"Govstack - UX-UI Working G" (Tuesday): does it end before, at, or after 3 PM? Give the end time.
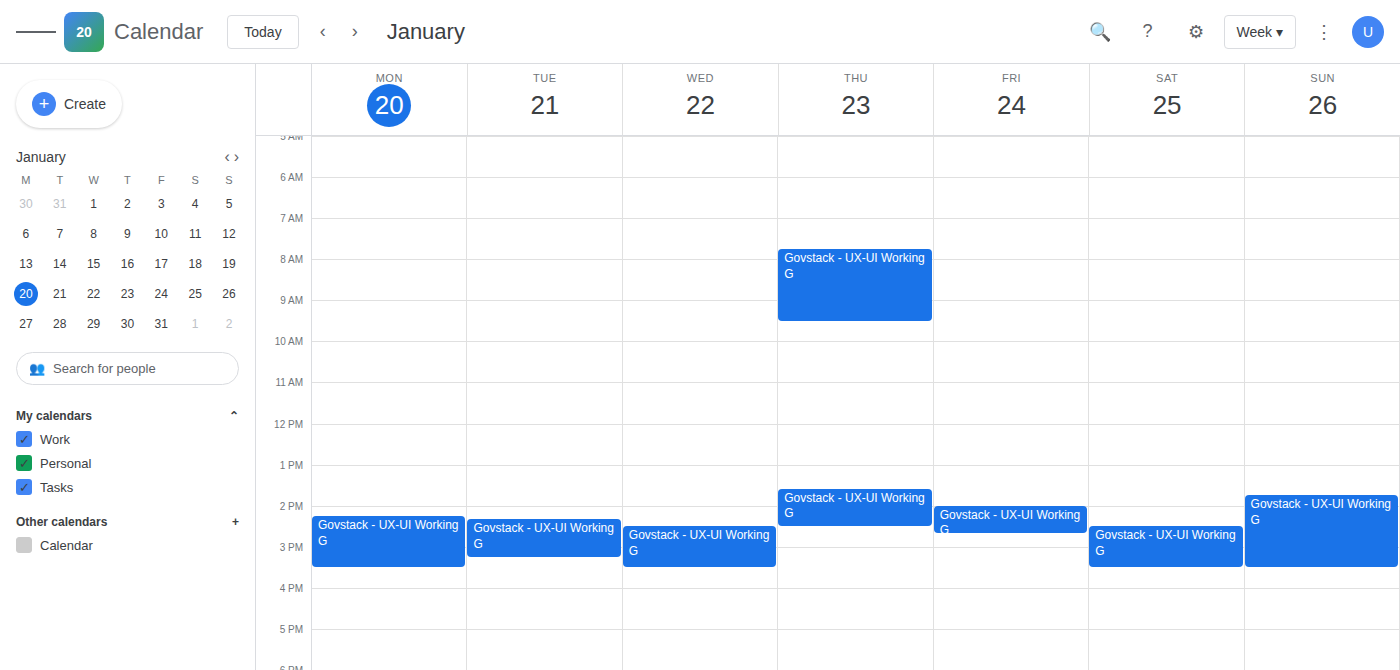
3:15 PM -- after 3 PM, 15 minutes below the 3 PM line.